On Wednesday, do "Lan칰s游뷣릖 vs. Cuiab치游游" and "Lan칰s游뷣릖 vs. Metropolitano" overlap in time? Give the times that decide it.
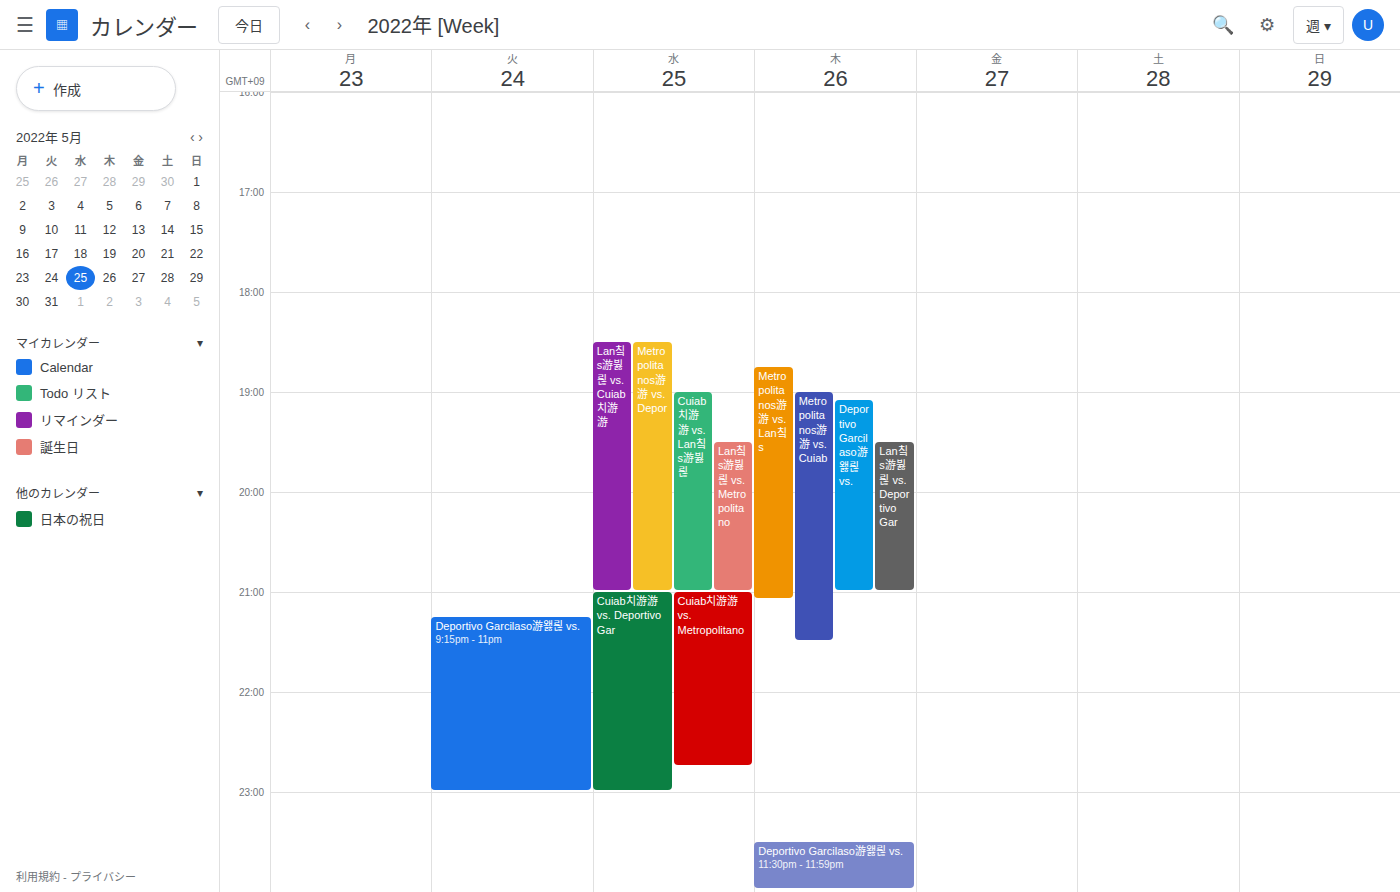
"Lan칰s游뷣릖 vs. Metropolitano" starts at 19:30, before "Lan칰s游뷣릖 vs. Cuiab치游游" ends at 21:00 -- they overlap.